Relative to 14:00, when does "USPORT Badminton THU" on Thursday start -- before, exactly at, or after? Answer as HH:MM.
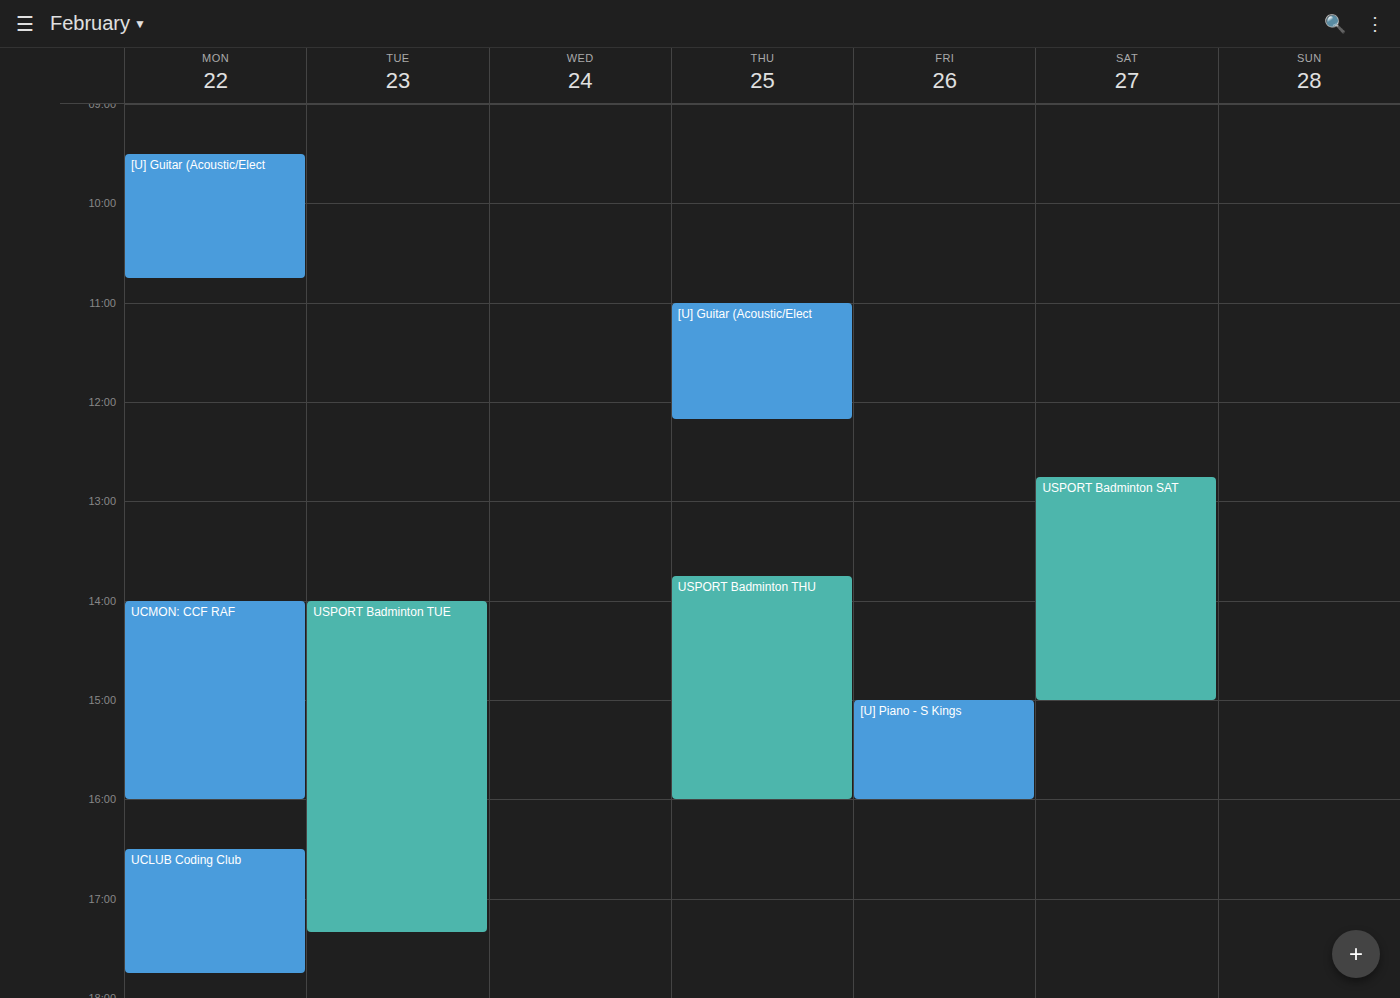
13:45 -- before 14:00, 15 minutes above the 14:00 line.